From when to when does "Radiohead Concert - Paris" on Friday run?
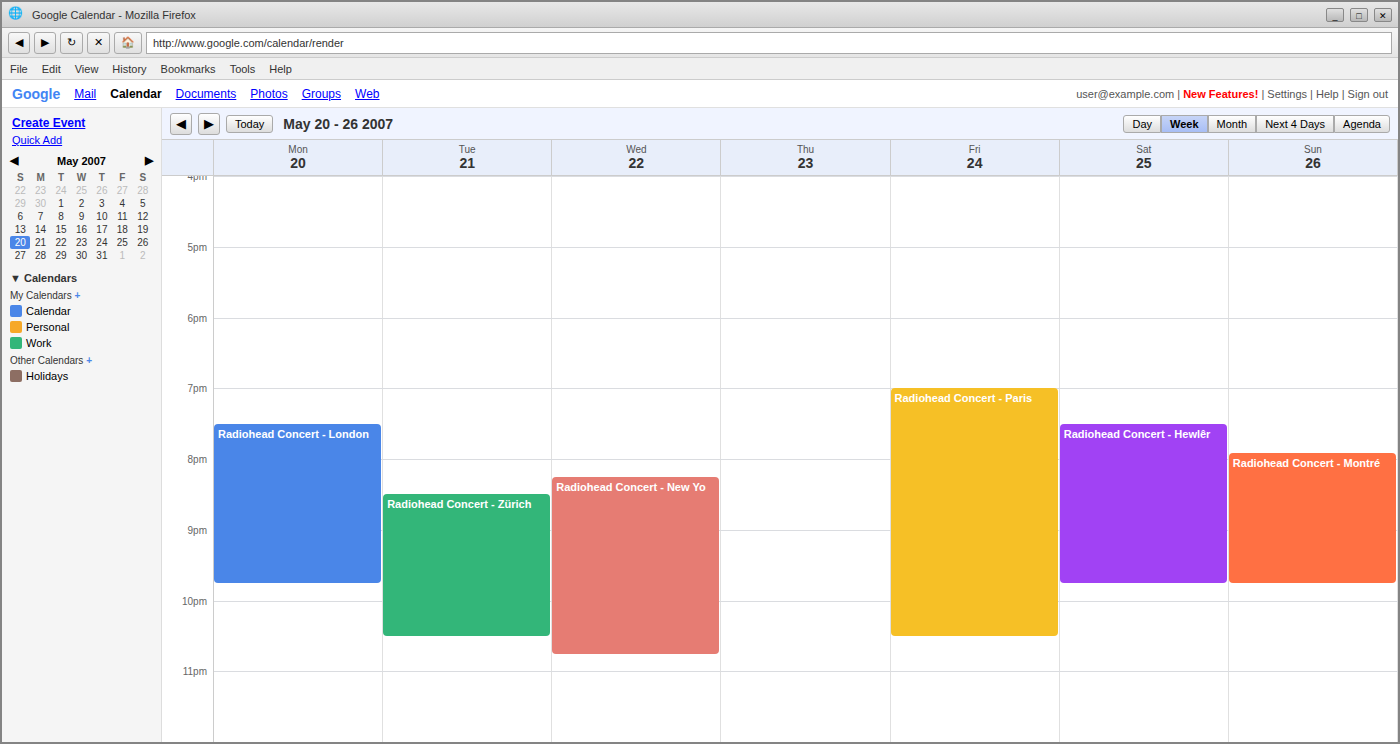
7:00 PM to 10:30 PM